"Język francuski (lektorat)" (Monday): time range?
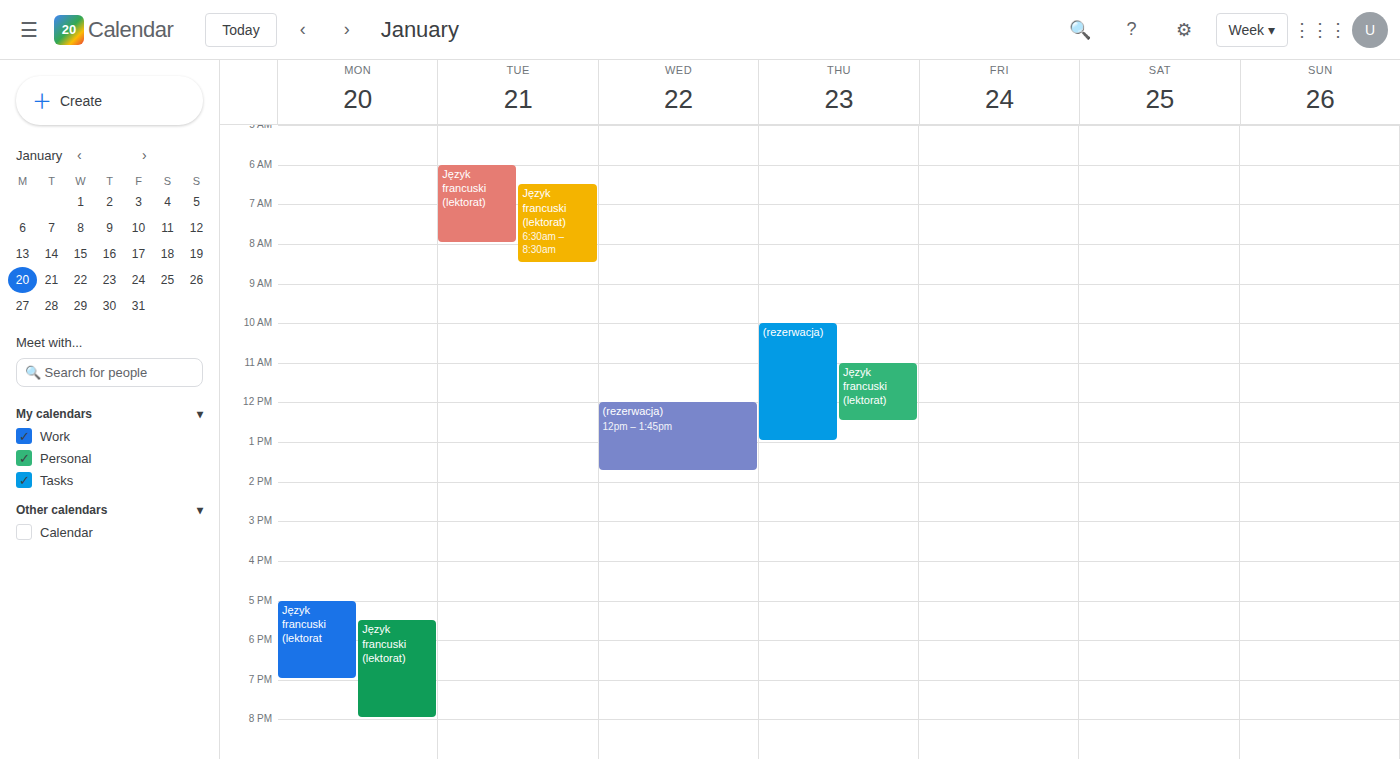
5:30 PM to 8:00 PM